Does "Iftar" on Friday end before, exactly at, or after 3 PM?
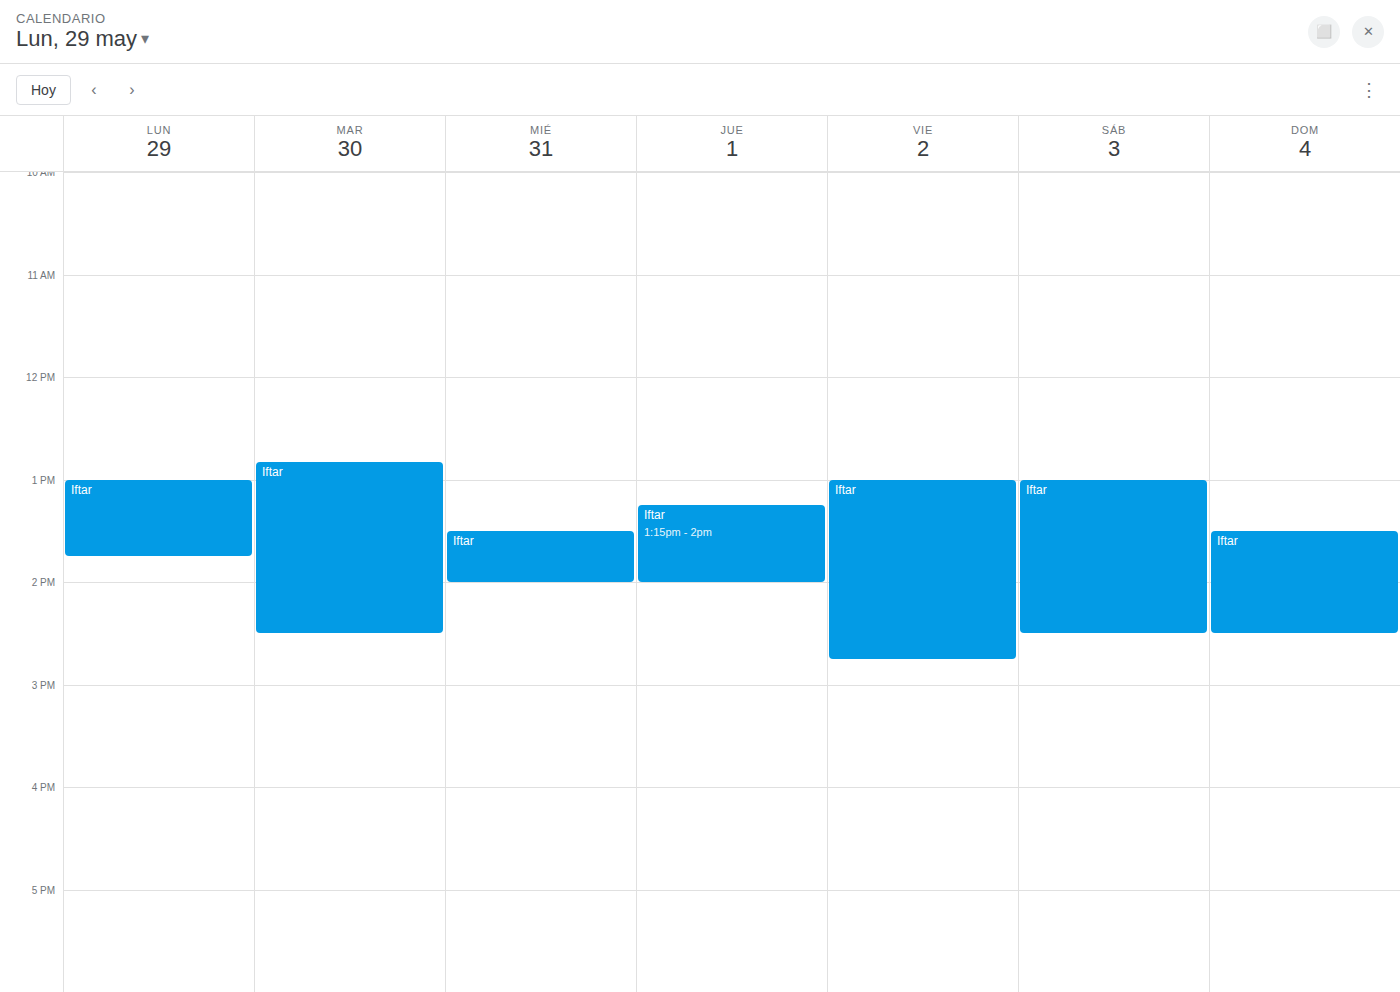
2:45 PM -- before 3 PM, 15 minutes above the 3 PM line.